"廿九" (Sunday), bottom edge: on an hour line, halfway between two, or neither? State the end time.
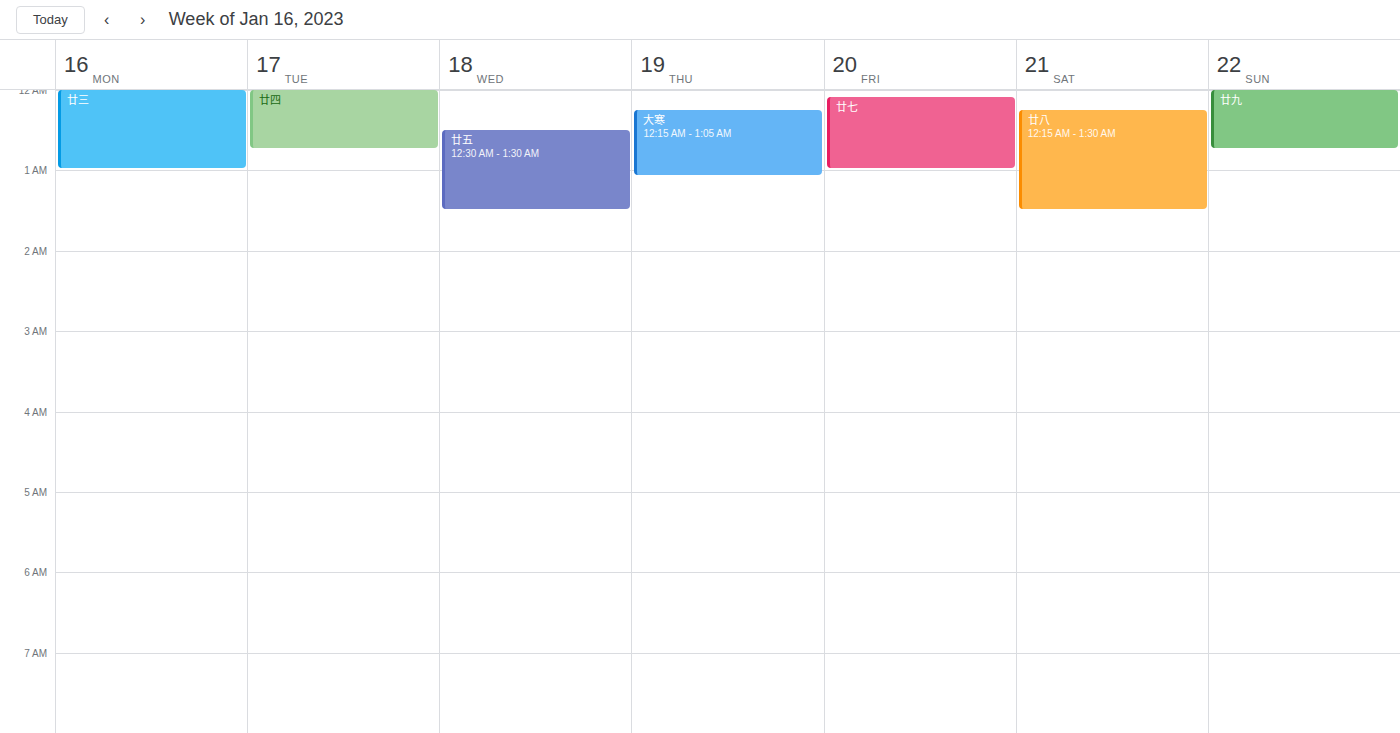
12:45 AM -- neither: three quarters of the way from the 12 AM line to the 1 AM line.